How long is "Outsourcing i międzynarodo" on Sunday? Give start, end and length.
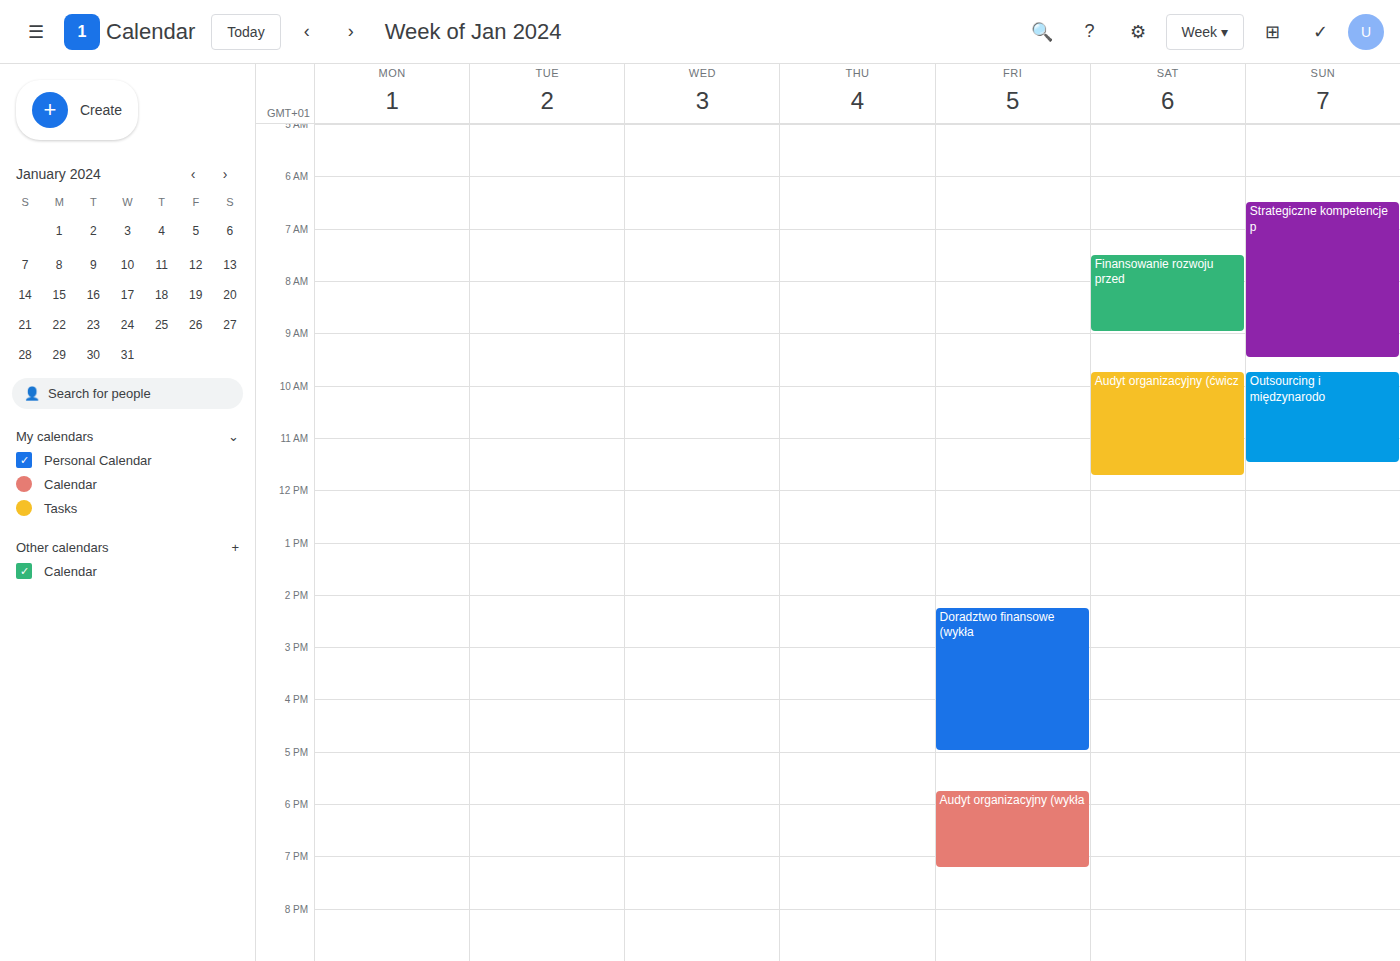
09:45 to 11:30, 1 hour 45 minutes